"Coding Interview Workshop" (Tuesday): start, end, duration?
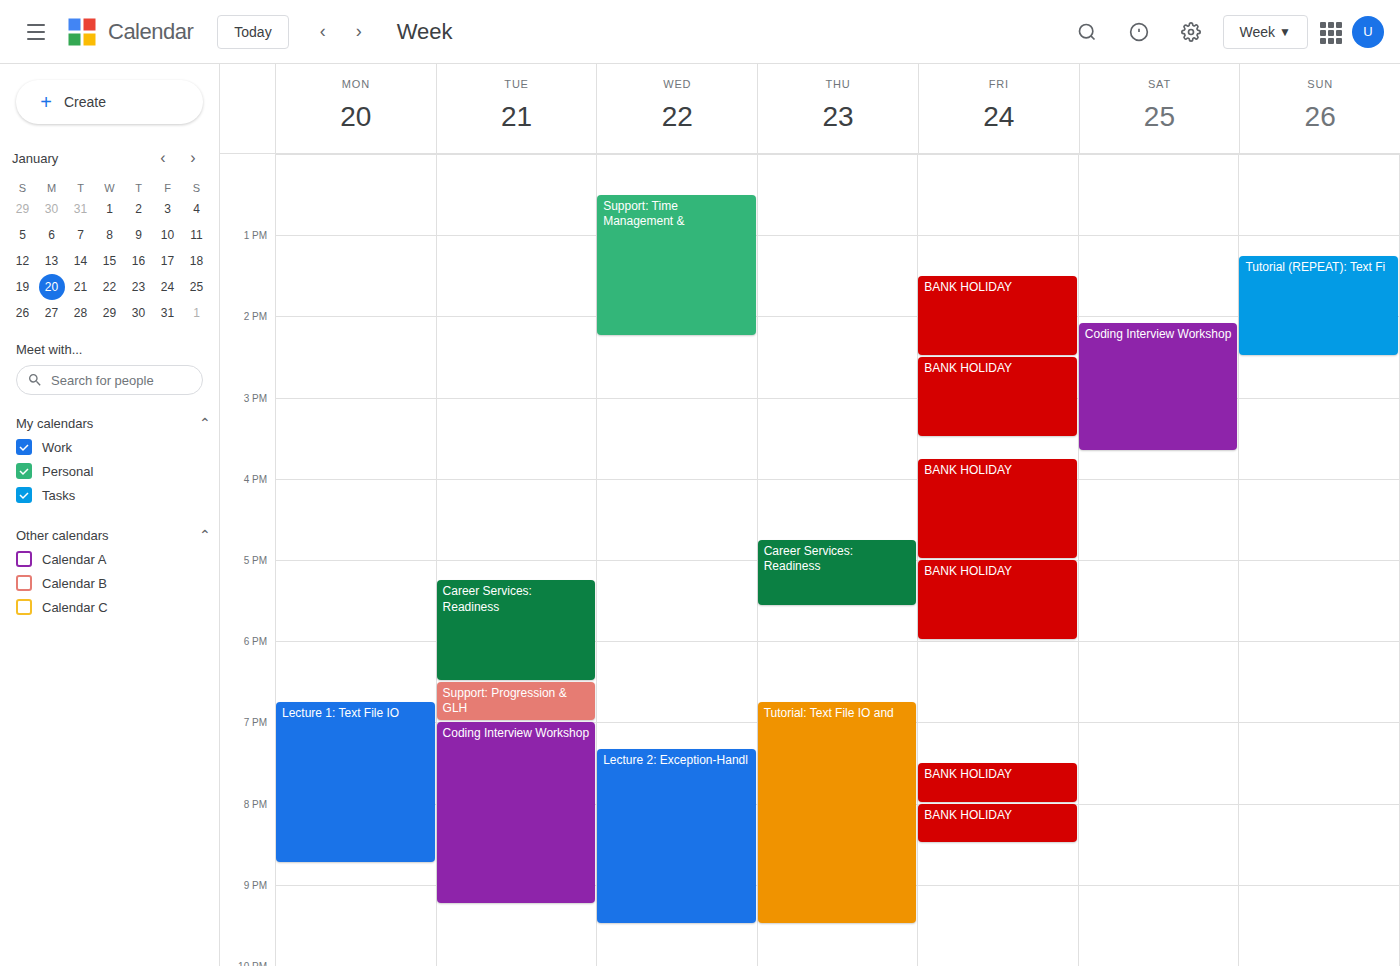
7:00 PM to 9:15 PM, 2 hours 15 minutes